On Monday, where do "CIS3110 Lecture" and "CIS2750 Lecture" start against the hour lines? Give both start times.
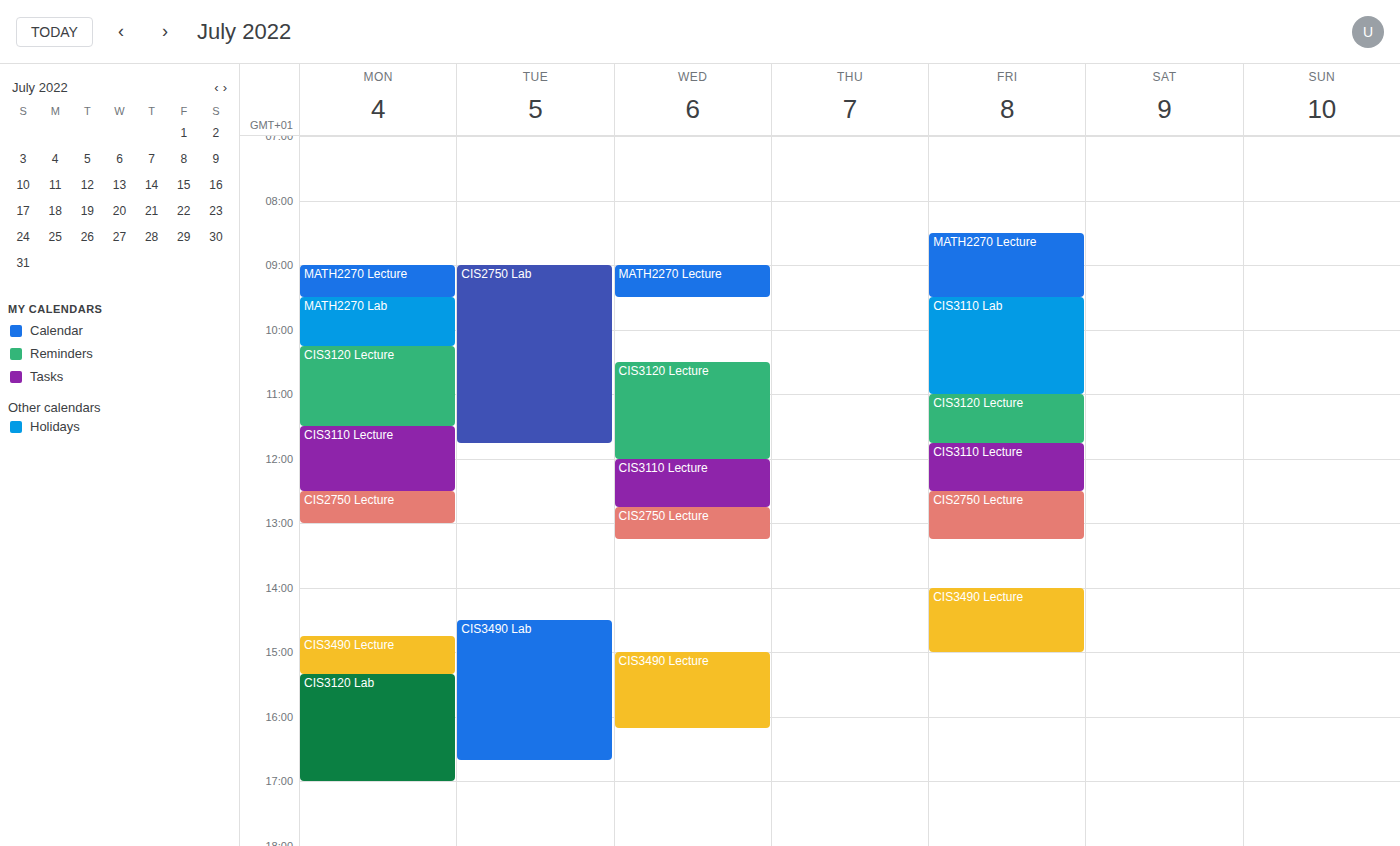
"CIS3110 Lecture": 11:30 AM, halfway between the 11 AM and 12 PM lines. "CIS2750 Lecture": 12:30 PM, halfway between the 12 PM and 1 PM lines.